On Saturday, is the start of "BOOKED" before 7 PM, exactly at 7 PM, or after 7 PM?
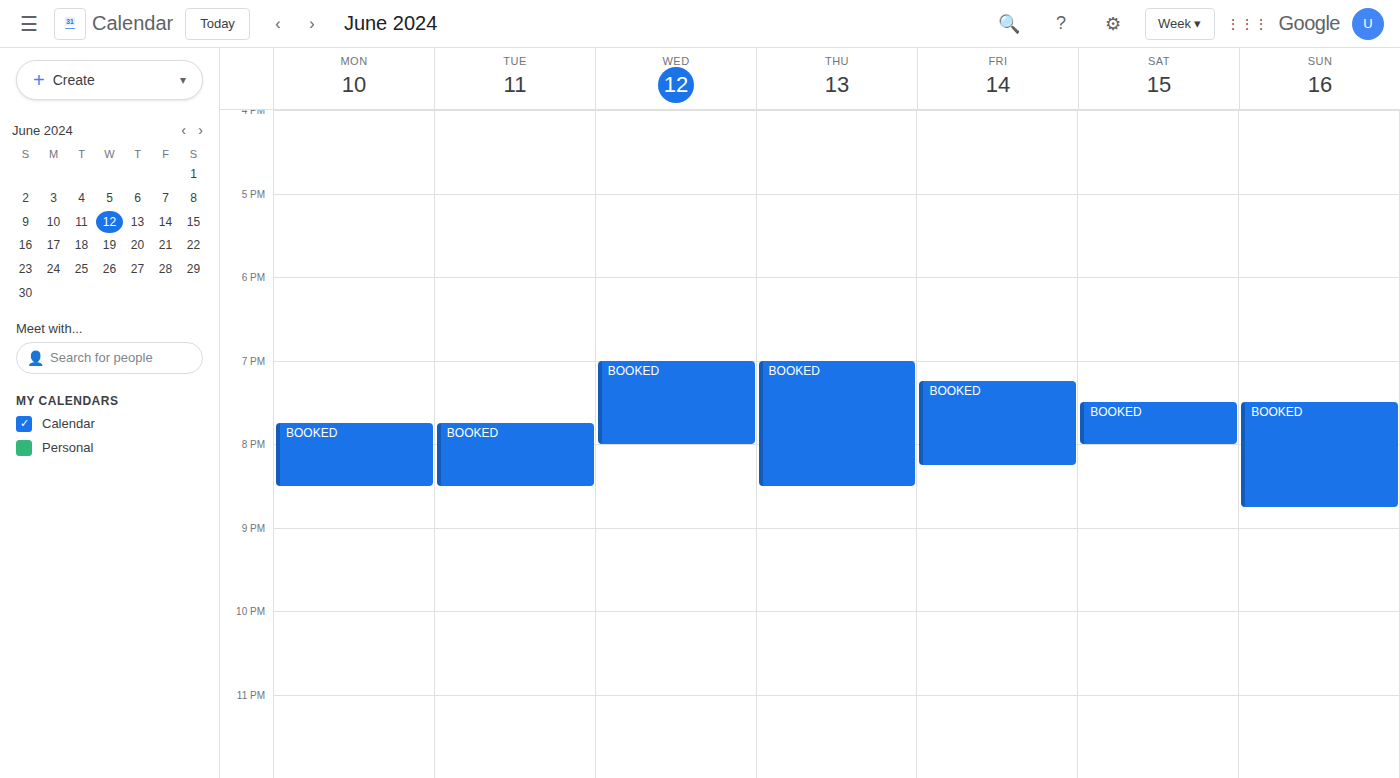
7:30 PM -- after 7 PM, 30 minutes below the 7 PM line.